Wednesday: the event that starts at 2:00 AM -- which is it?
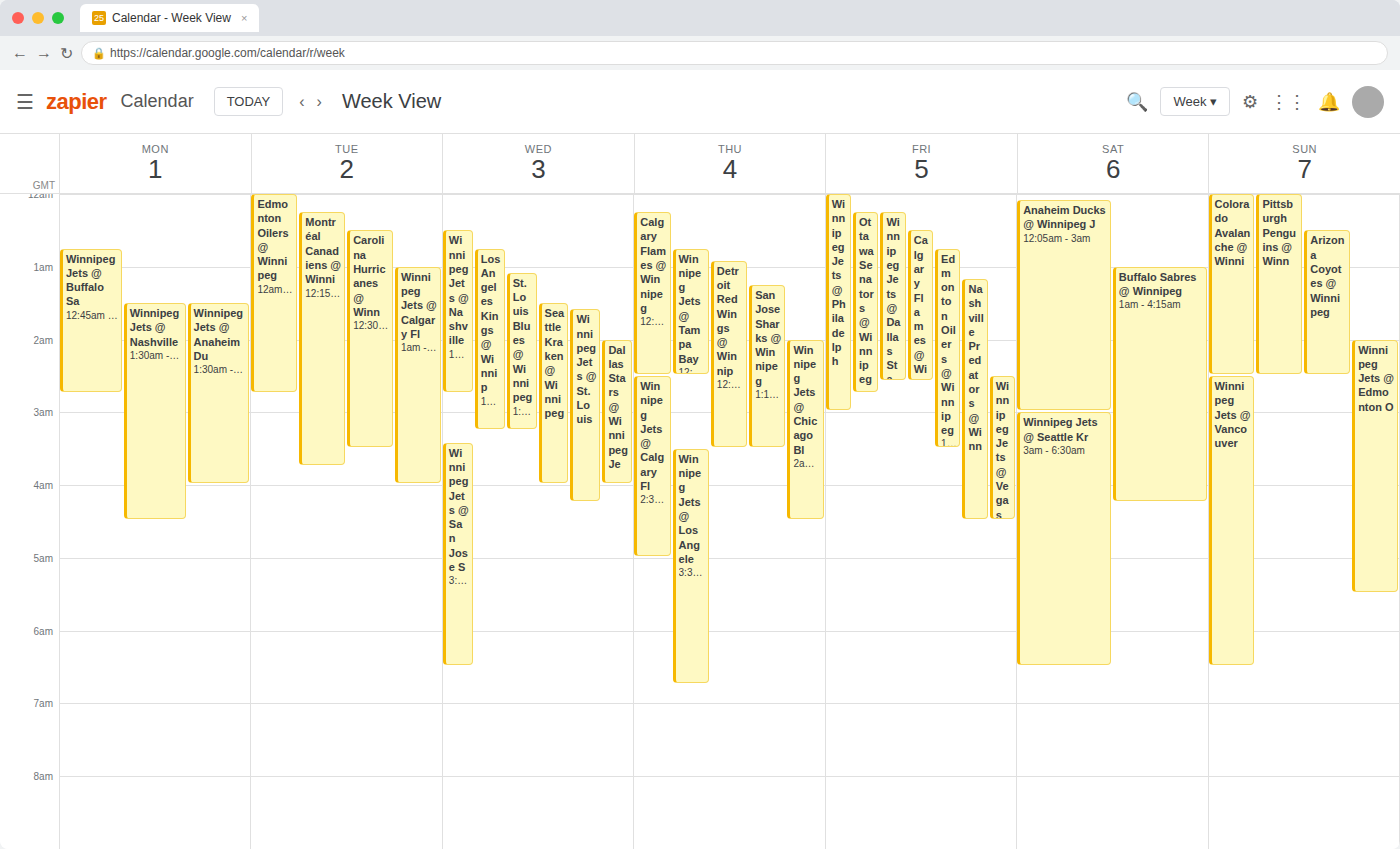
"Dallas Stars @ Winnipeg Je"